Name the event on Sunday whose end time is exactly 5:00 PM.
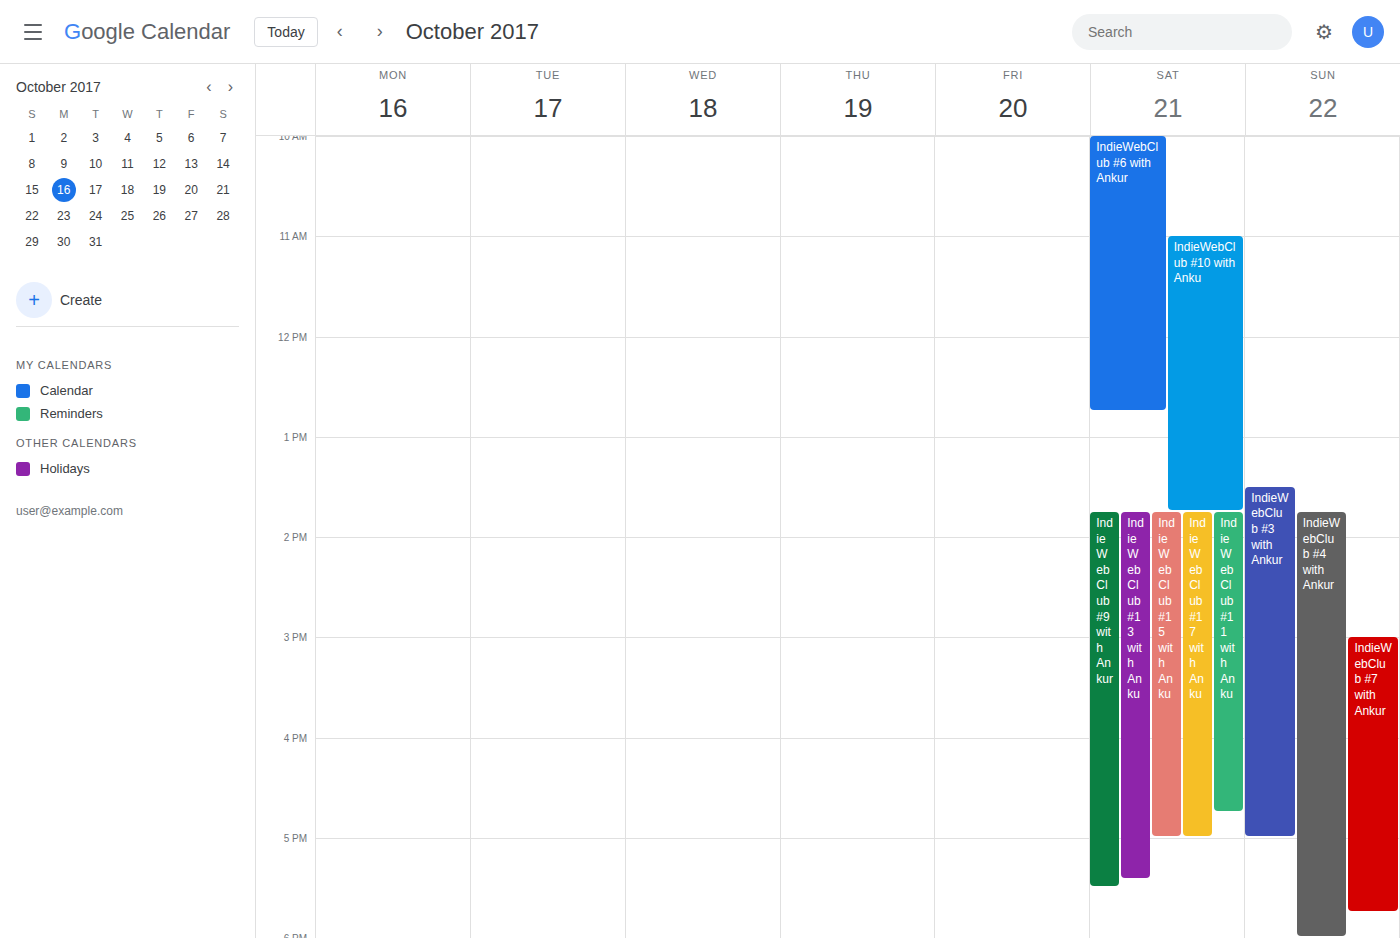
"IndieWebClub #3 with Ankur"